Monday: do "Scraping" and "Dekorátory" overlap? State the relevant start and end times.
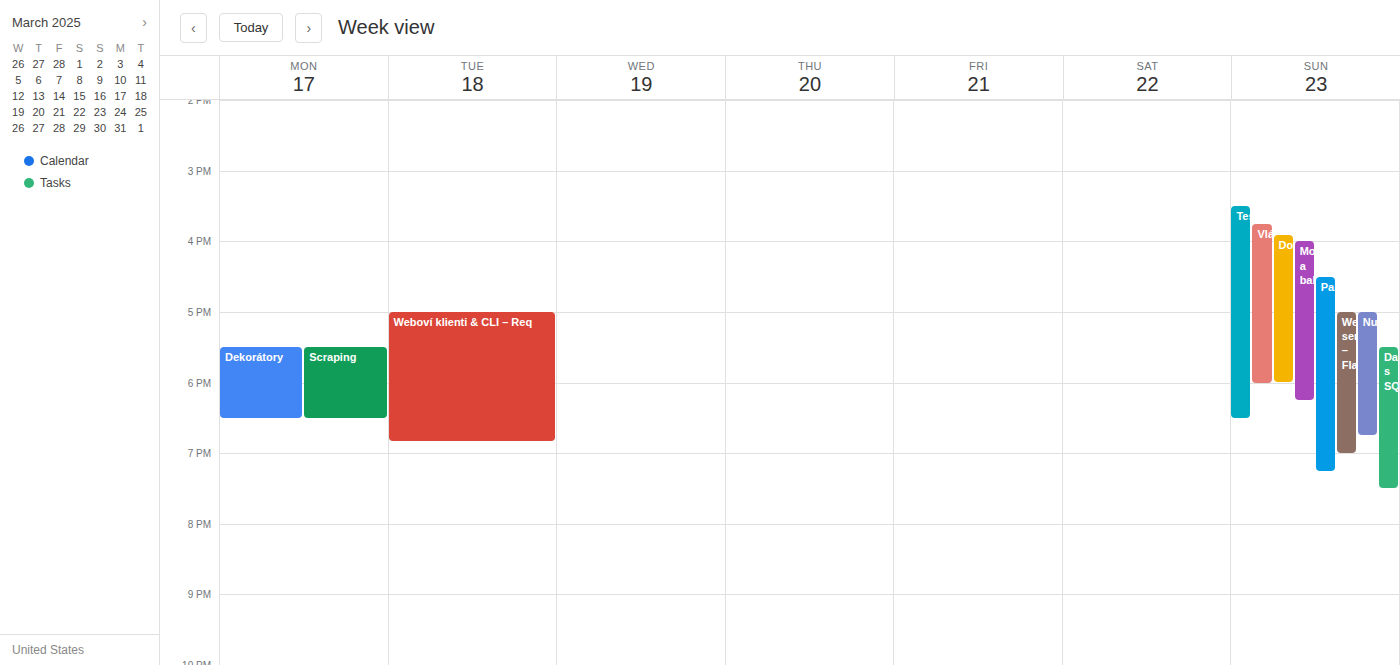
"Dekorátory" runs 5:30 PM to 6:30 PM, inside "Scraping" -- they overlap.